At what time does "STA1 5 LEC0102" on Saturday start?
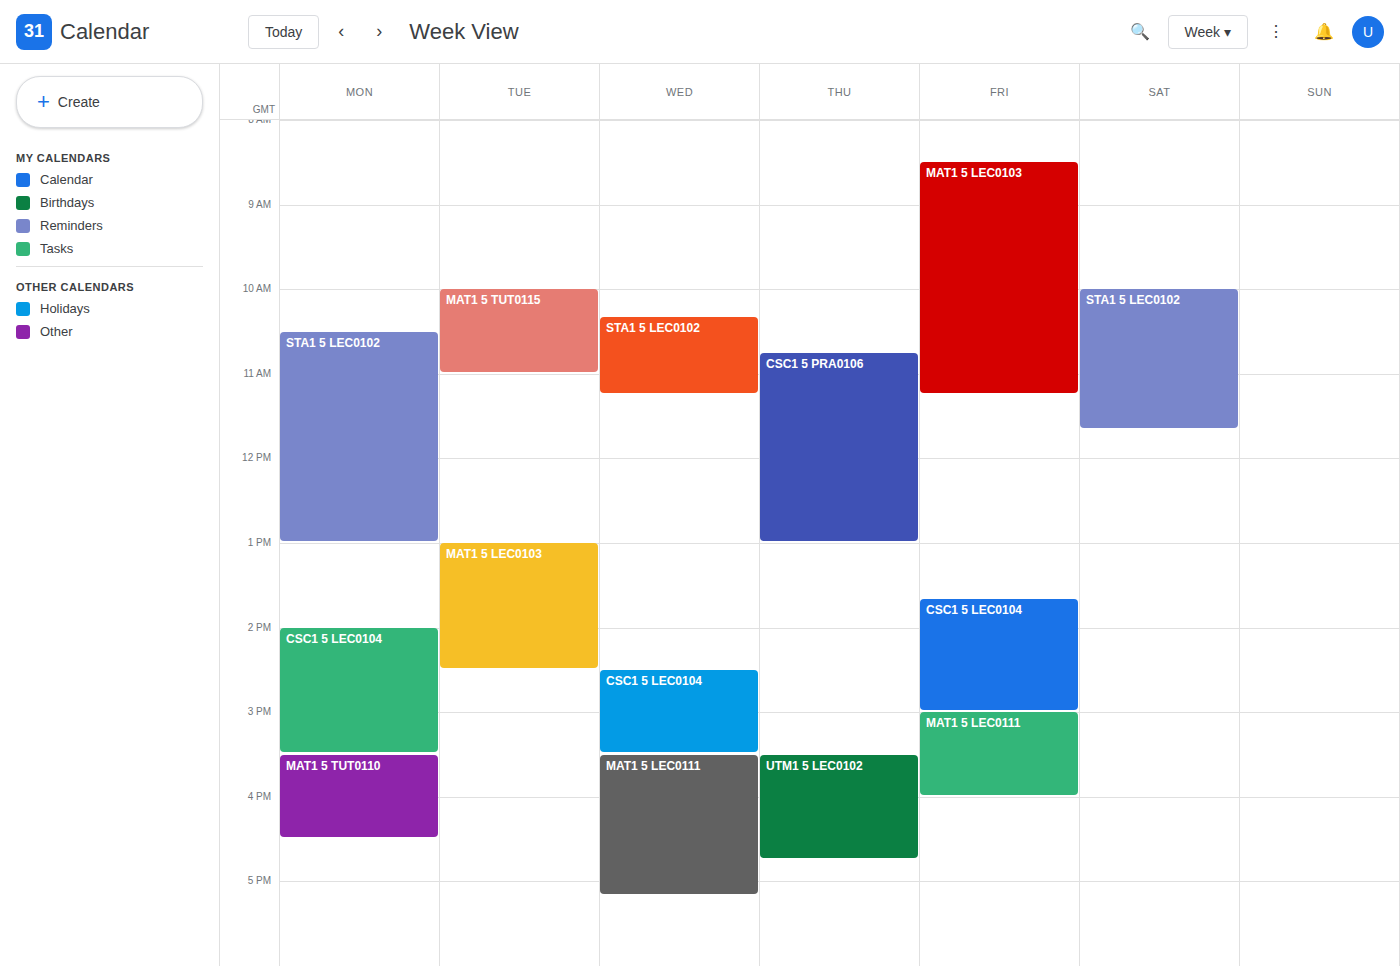
10:00 AM